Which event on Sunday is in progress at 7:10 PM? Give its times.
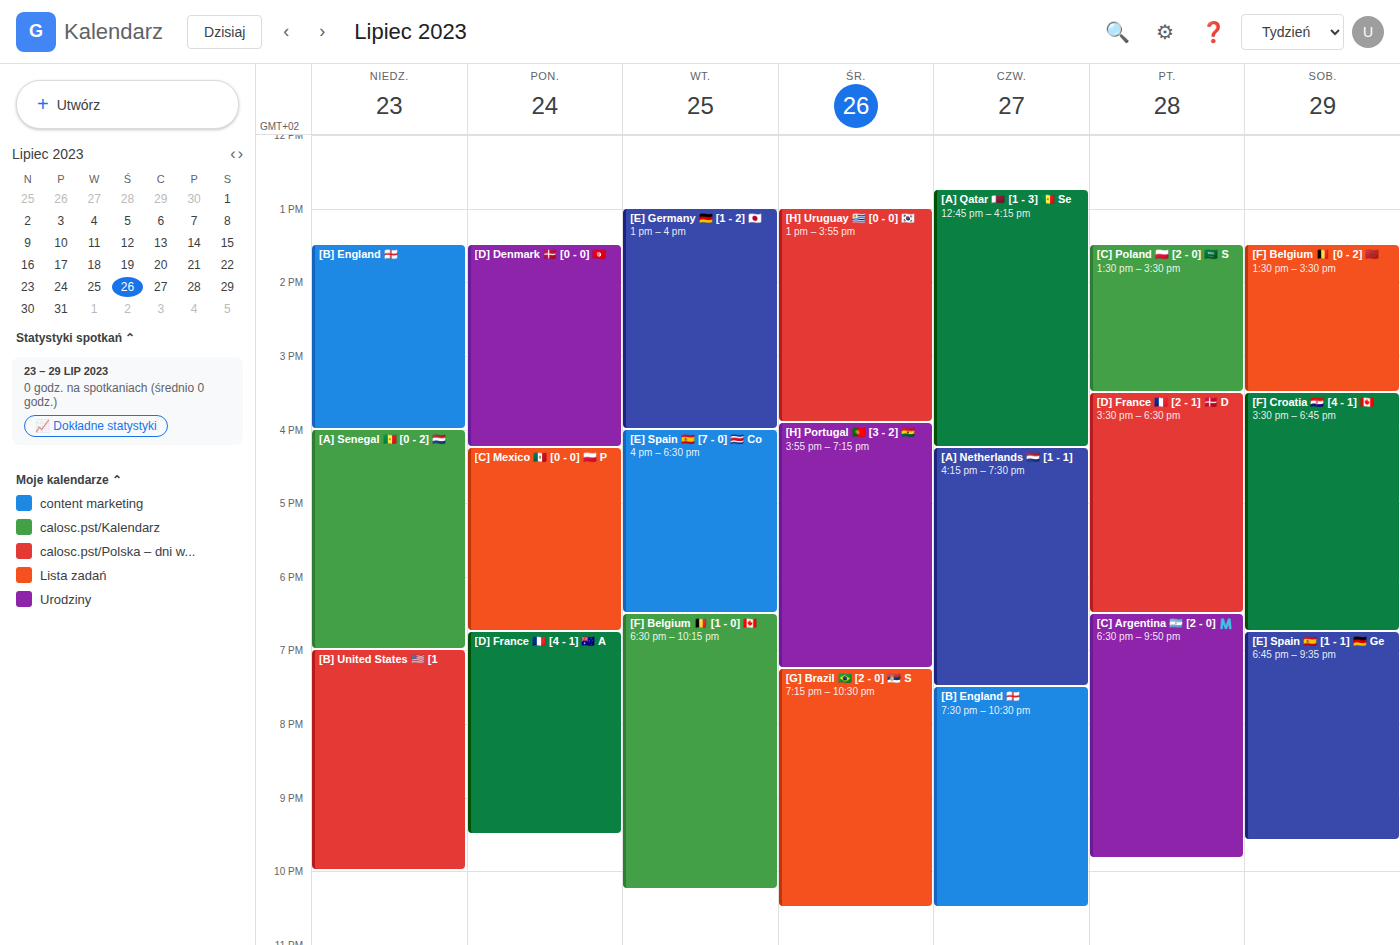
"[B] United States 🇺🇸 [1", 7:00 PM to 10:00 PM